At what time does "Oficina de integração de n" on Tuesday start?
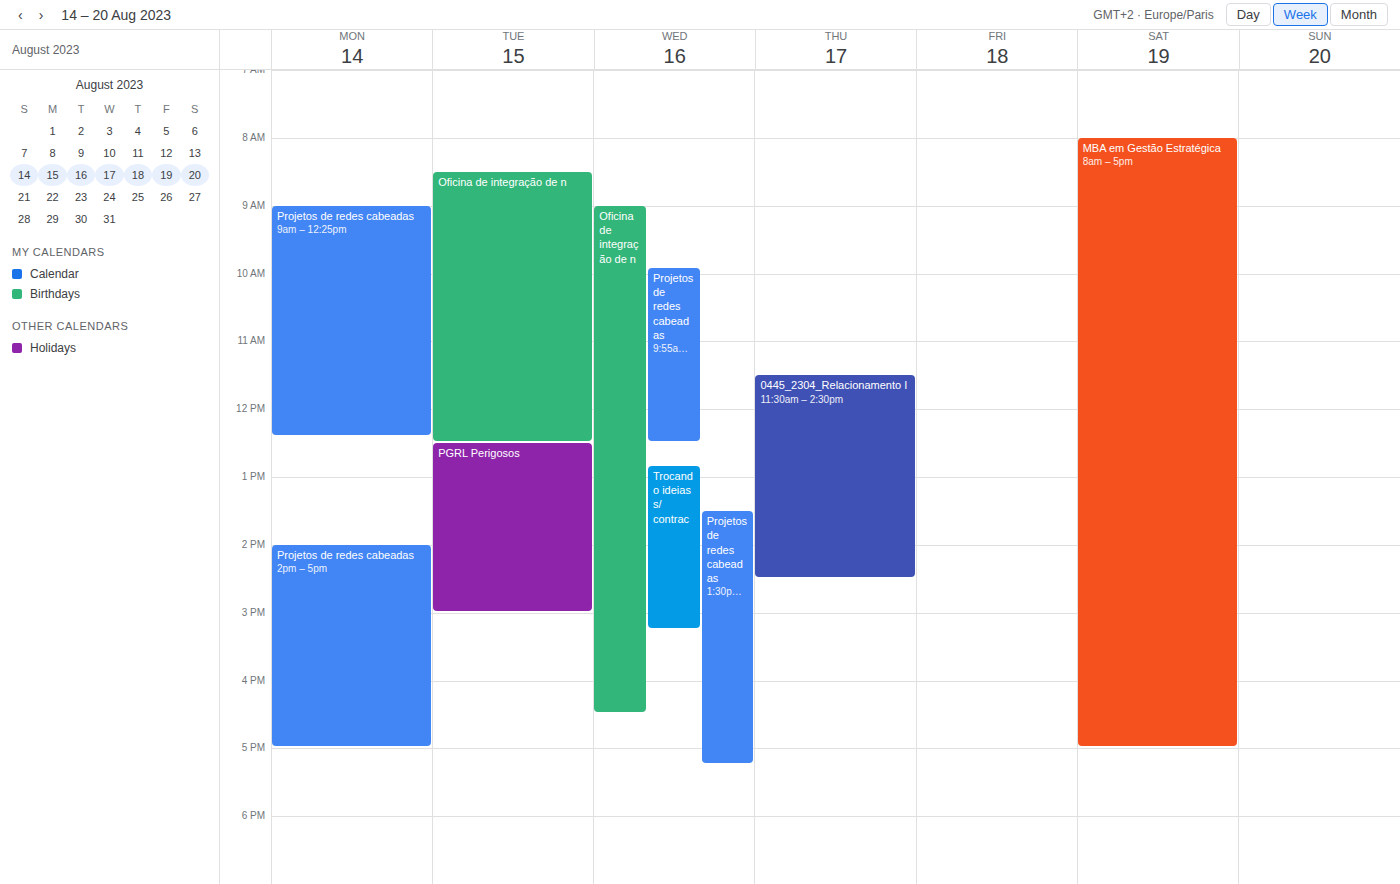
8:30 AM